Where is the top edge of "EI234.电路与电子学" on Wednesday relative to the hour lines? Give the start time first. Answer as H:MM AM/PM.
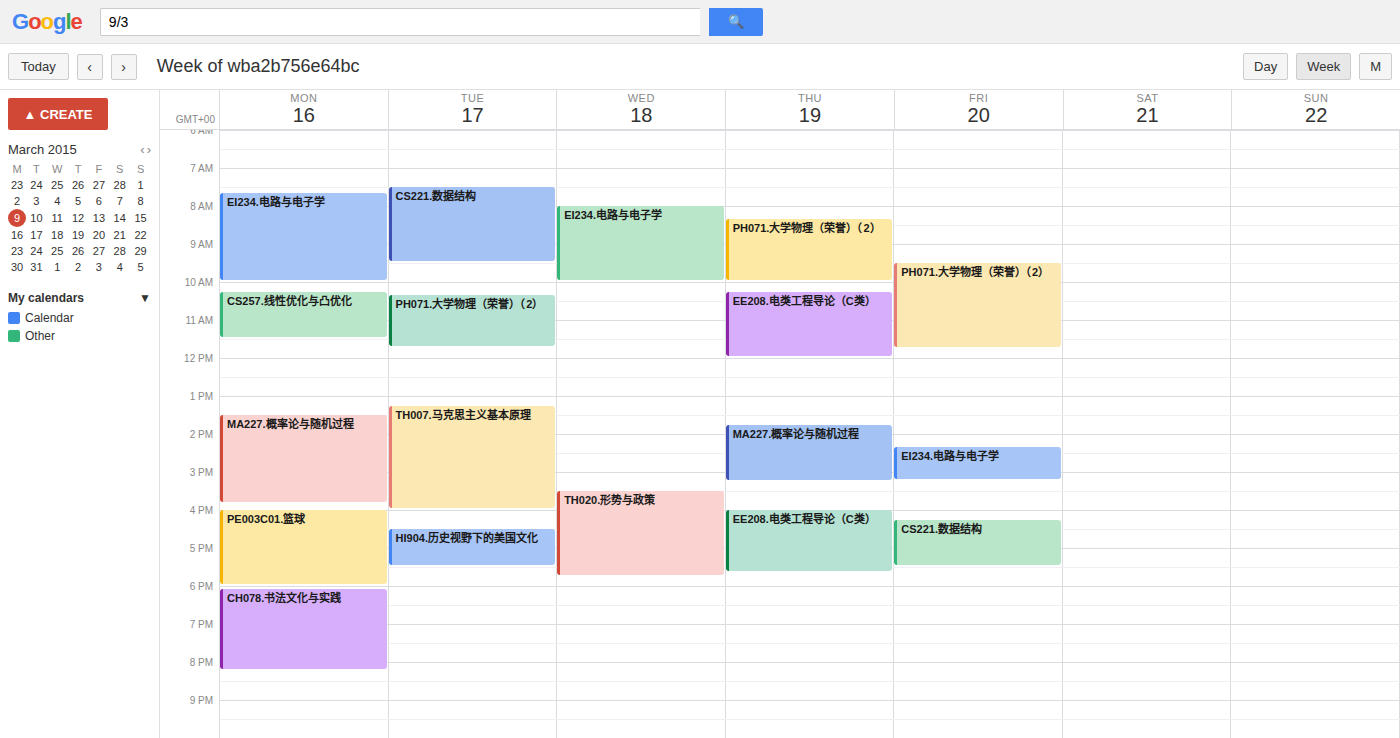
8:00 AM -- exactly on the 8 AM line.